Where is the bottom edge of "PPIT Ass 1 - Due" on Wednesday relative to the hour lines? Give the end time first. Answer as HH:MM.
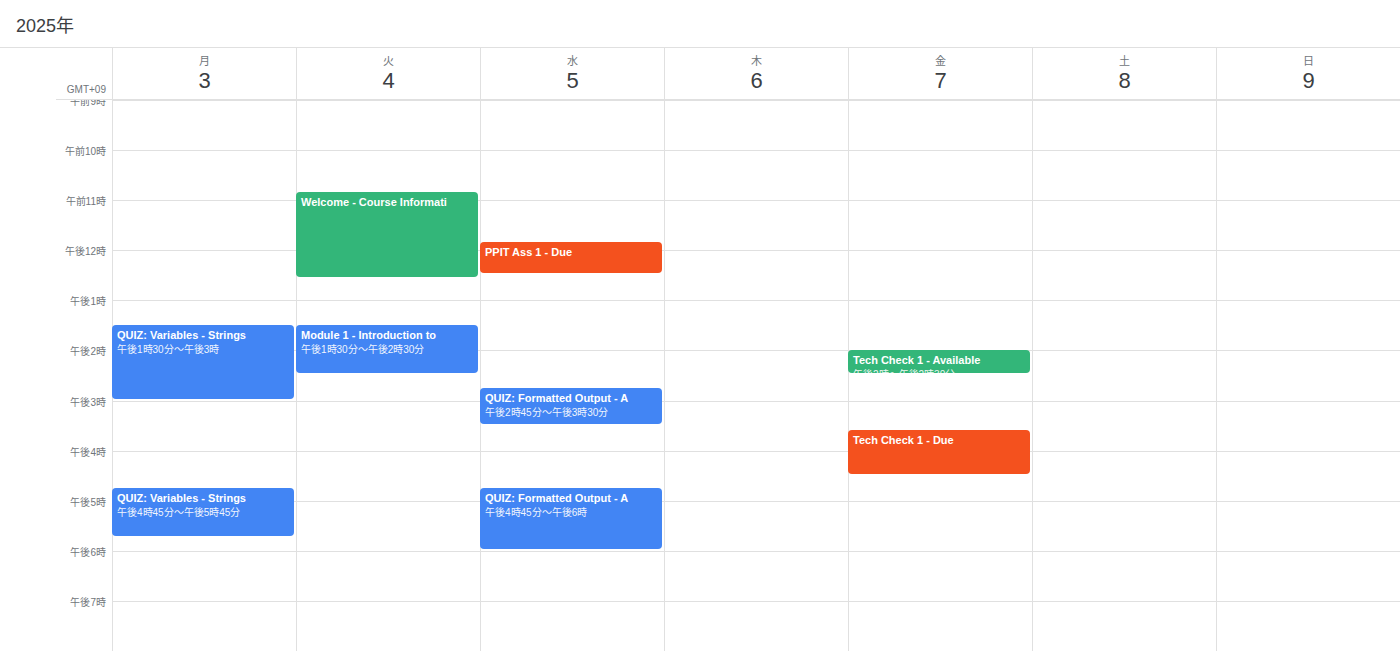
12:30 -- halfway between the 12:00 and 13:00 lines.